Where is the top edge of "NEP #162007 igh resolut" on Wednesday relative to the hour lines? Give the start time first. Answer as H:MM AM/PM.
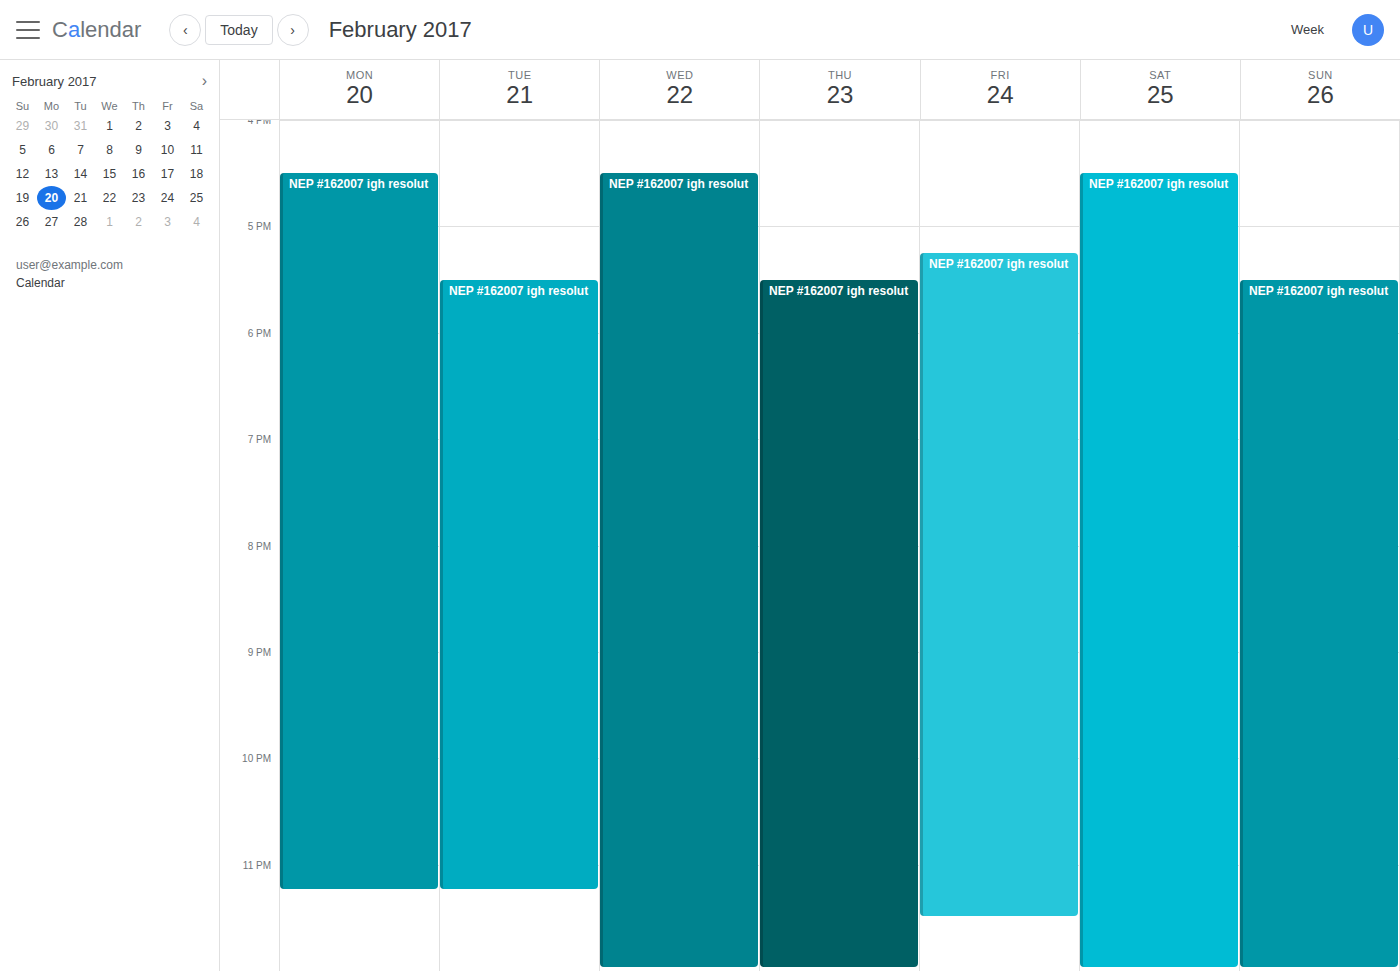
4:30 PM -- halfway between the 4 PM and 5 PM lines.